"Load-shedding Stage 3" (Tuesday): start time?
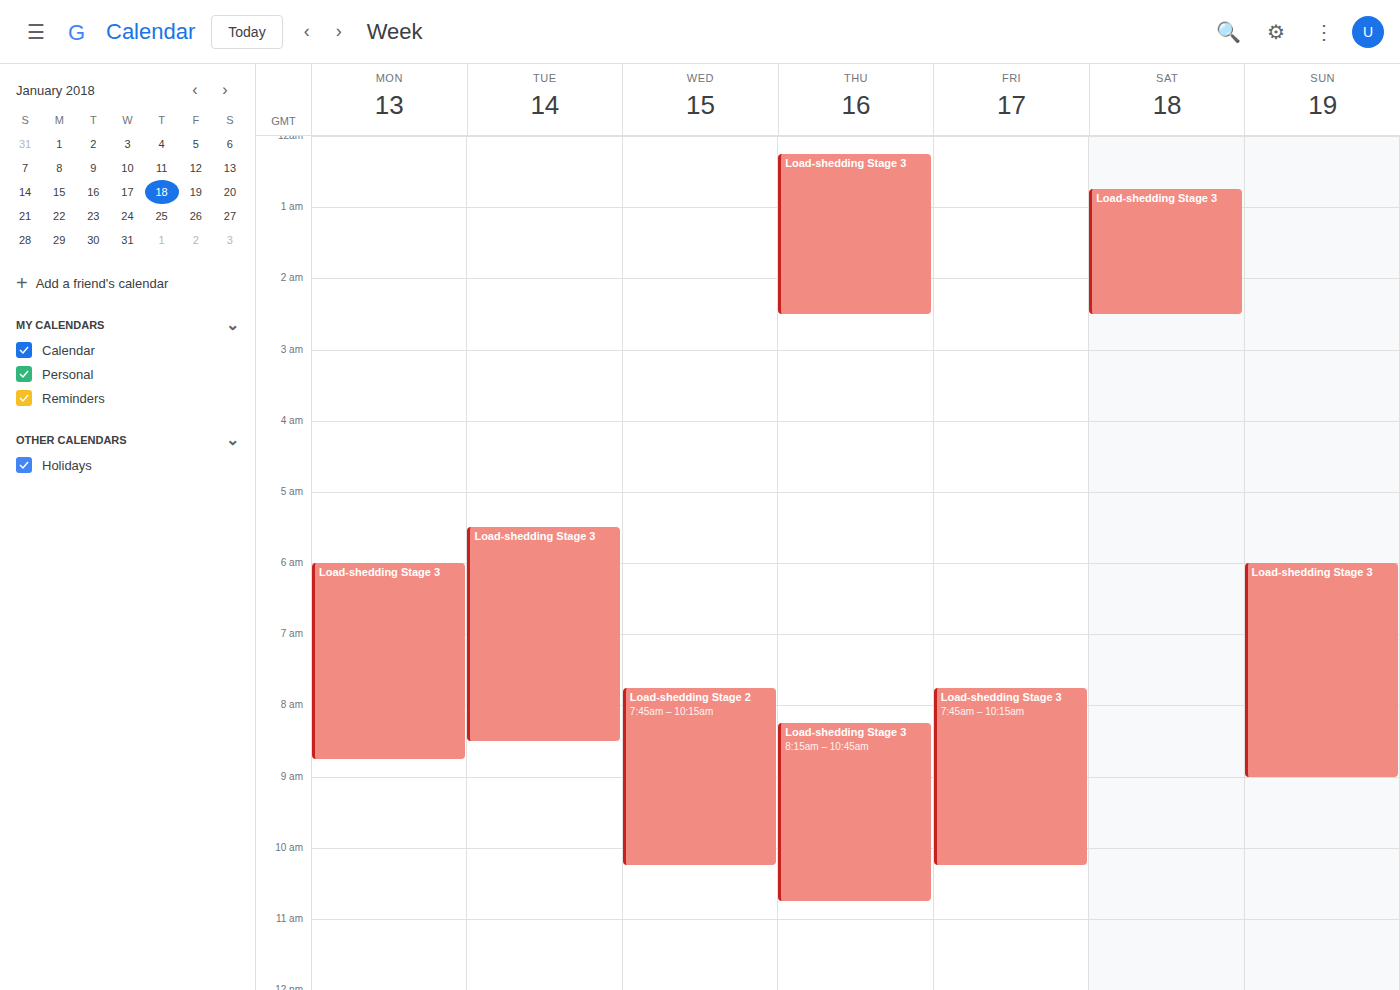
5:30 AM